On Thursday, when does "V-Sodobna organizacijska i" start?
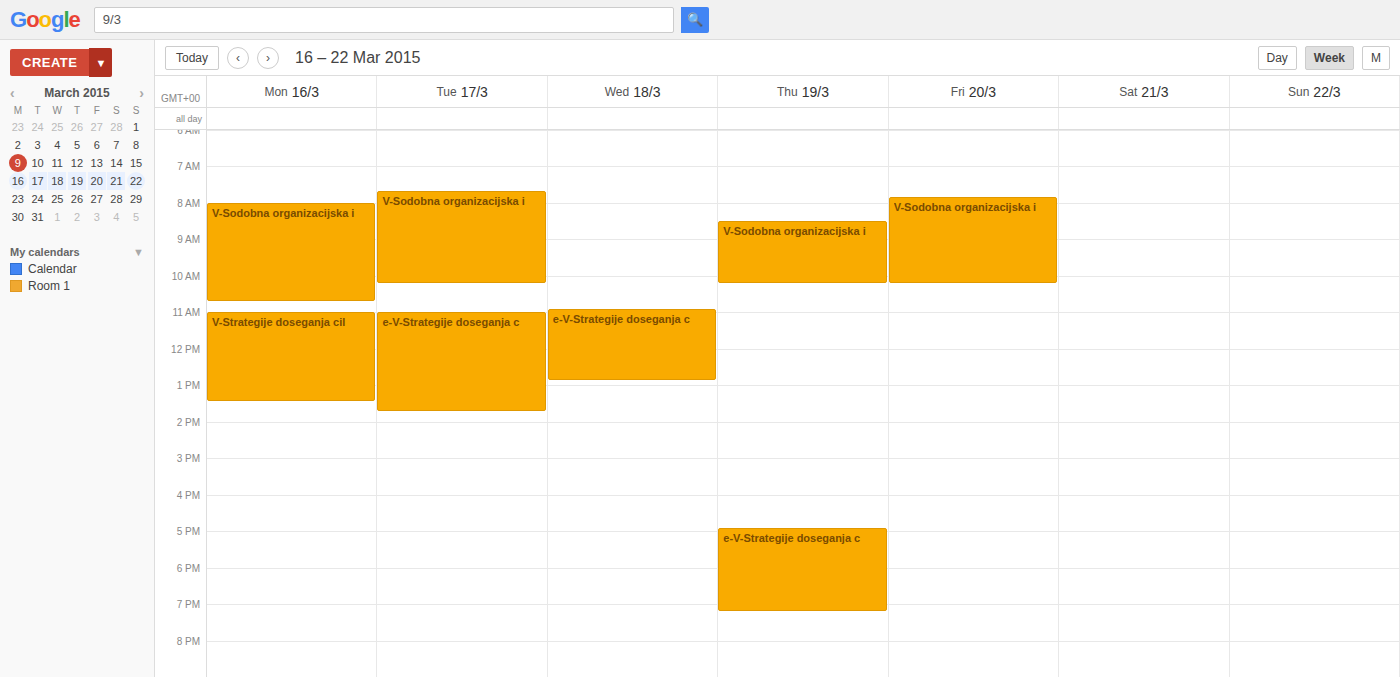
8:30 AM